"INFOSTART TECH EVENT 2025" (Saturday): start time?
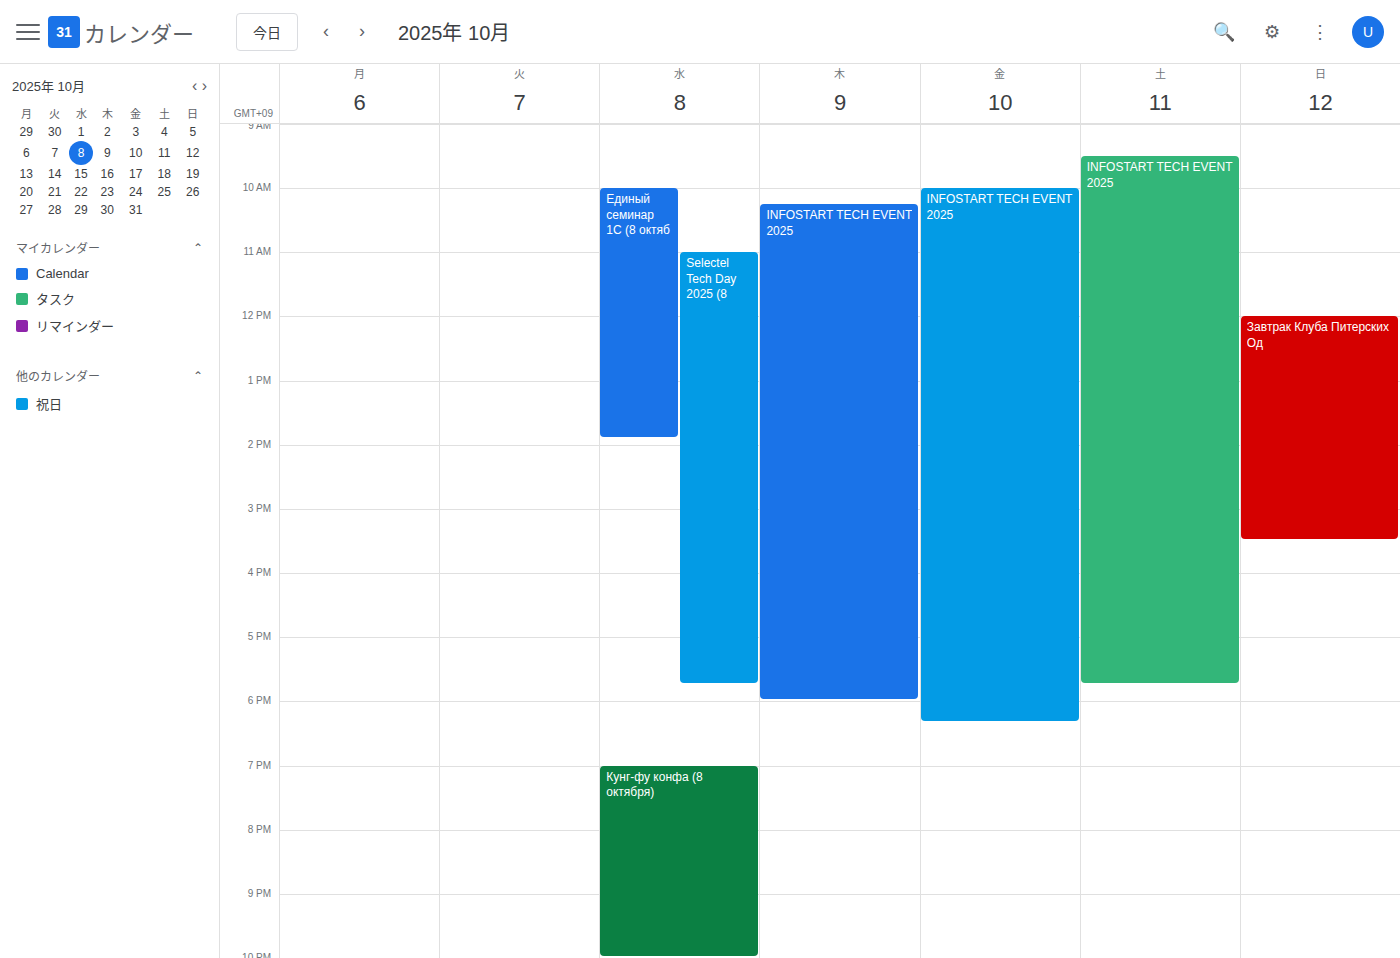
9:30 AM